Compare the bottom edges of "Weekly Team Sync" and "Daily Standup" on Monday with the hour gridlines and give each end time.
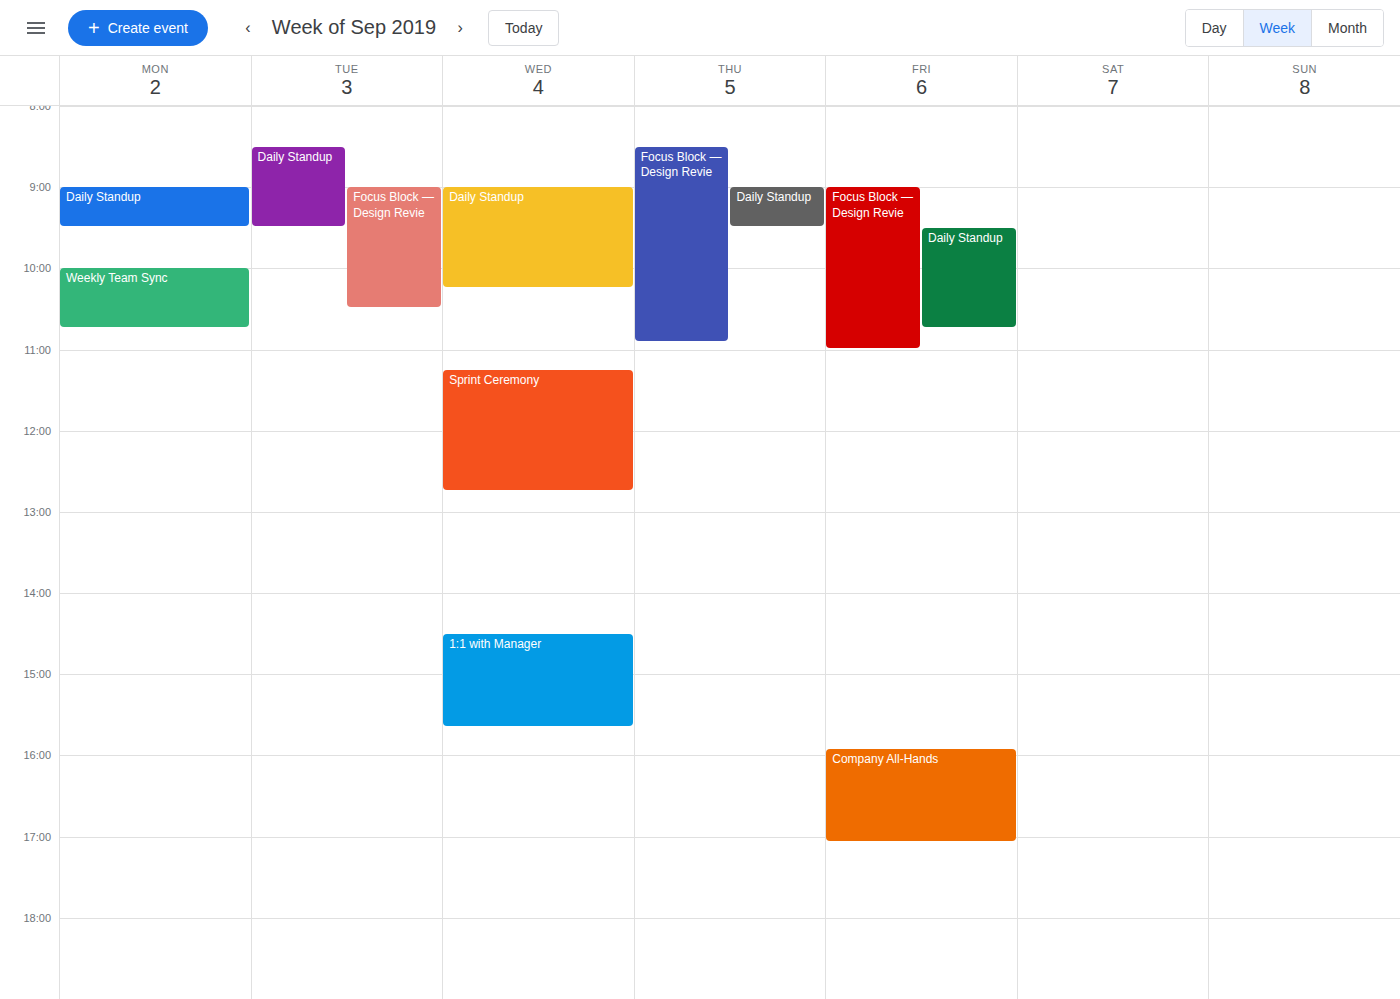
"Weekly Team Sync": 10:45 AM, neither: three quarters of the way from the 10 AM line to the 11 AM line. "Daily Standup": 9:30 AM, halfway between the 9 AM and 10 AM lines.